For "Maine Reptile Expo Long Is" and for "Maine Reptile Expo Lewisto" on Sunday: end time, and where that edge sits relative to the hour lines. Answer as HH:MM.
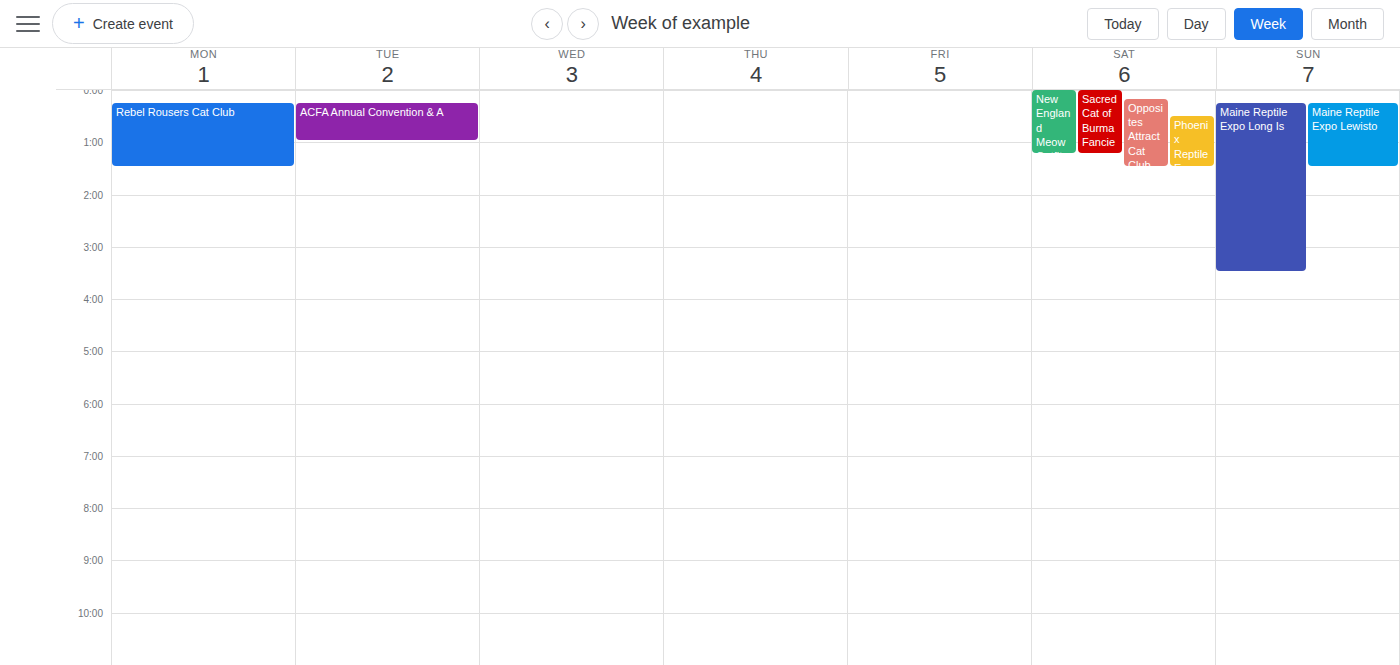
"Maine Reptile Expo Long Is": 03:30, halfway between the 03:00 and 04:00 lines. "Maine Reptile Expo Lewisto": 01:30, halfway between the 01:00 and 02:00 lines.